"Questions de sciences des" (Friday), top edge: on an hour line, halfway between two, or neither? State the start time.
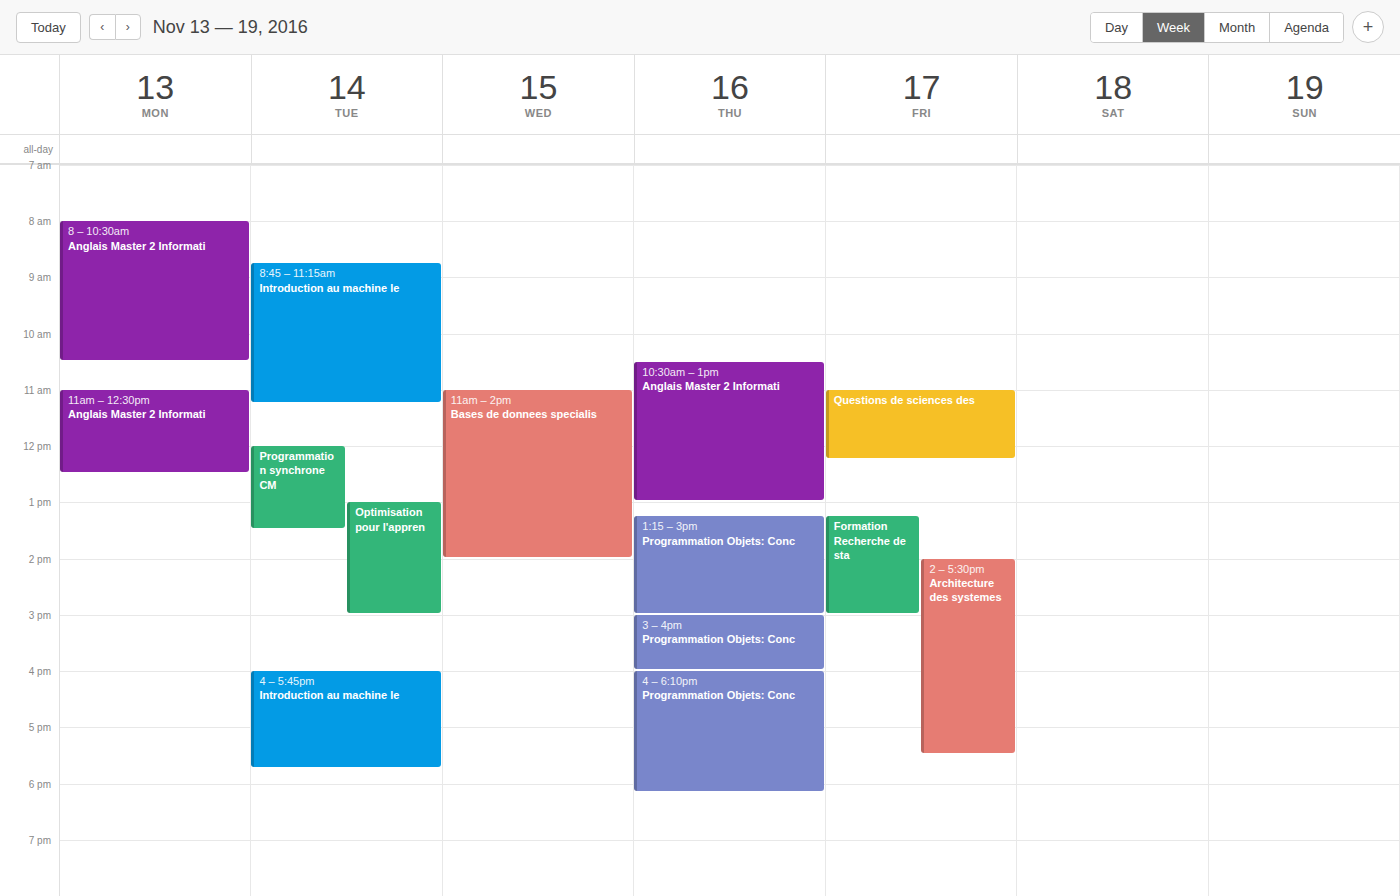
11:00 AM -- exactly on the 11 AM line.